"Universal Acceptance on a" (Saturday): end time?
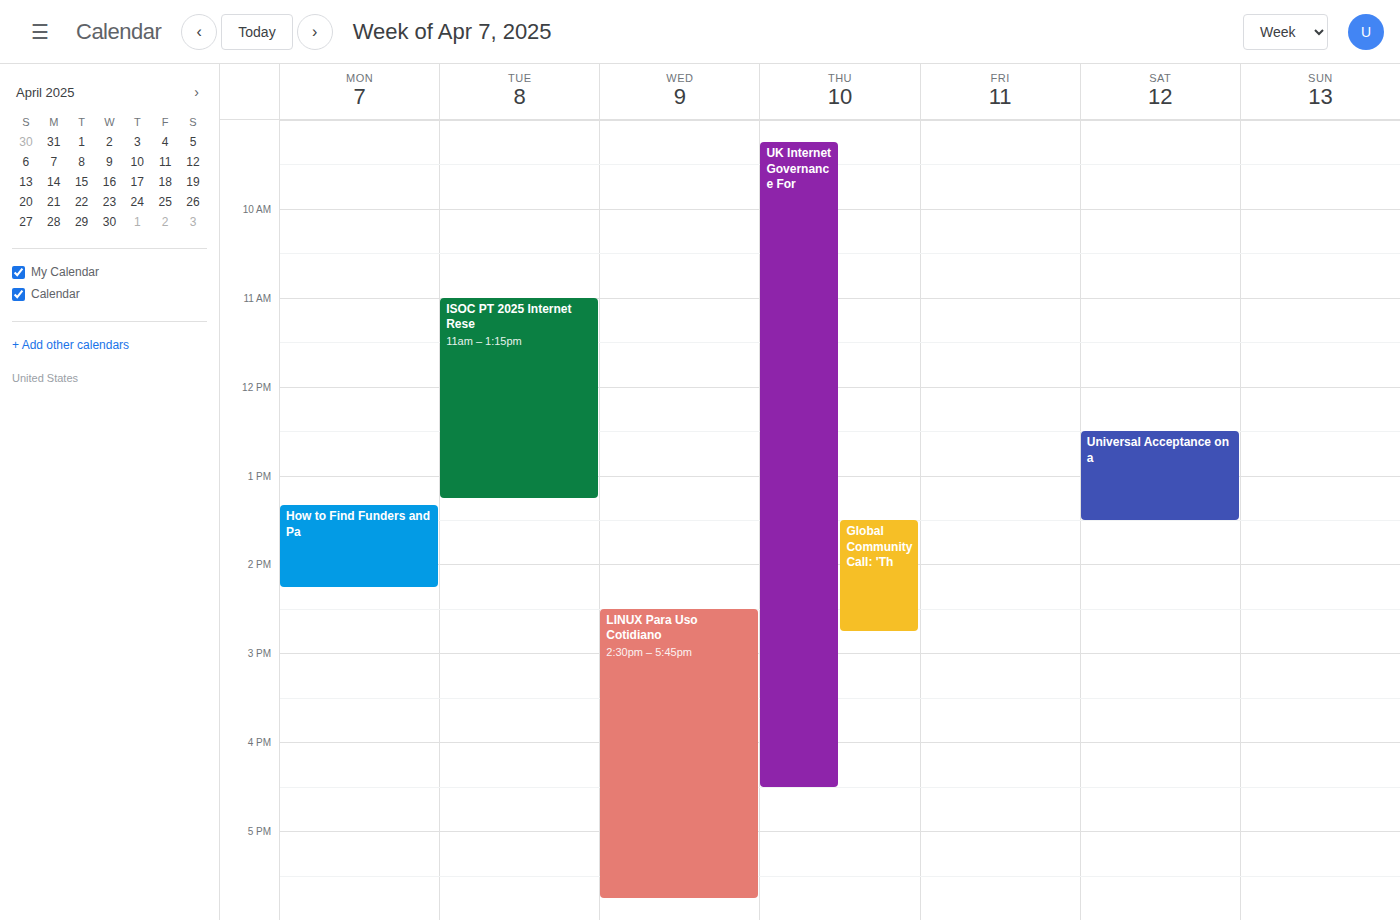
1:30 PM